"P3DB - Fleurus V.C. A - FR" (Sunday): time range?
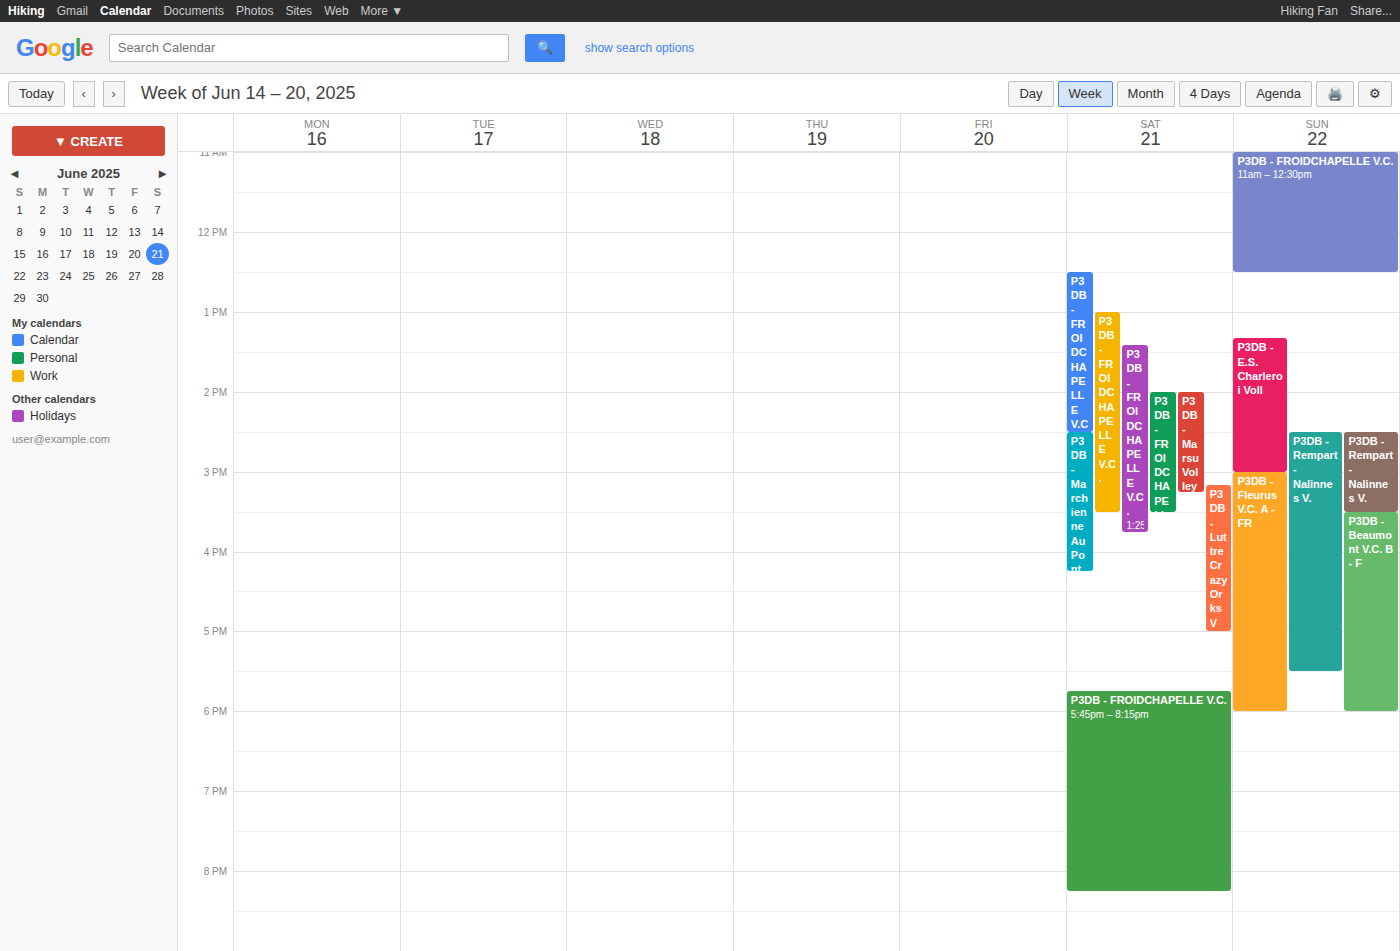
3:00 PM to 6:00 PM